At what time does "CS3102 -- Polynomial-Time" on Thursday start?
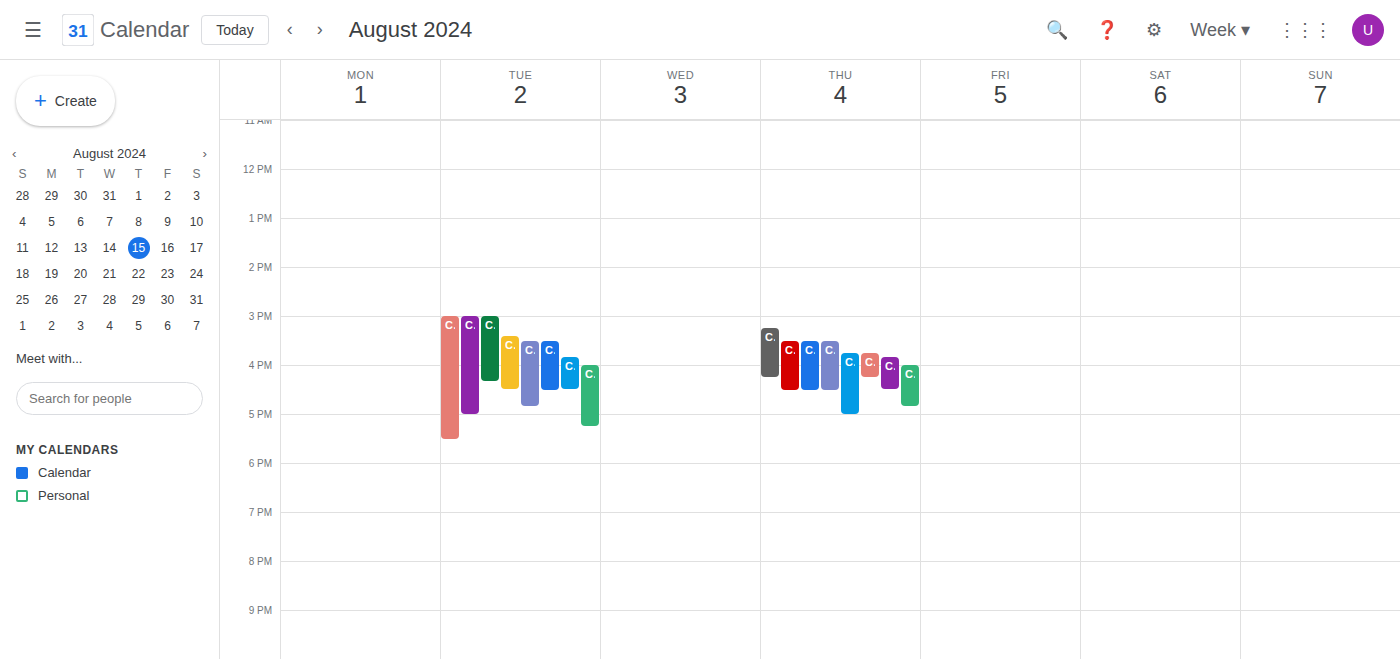
4:00 PM